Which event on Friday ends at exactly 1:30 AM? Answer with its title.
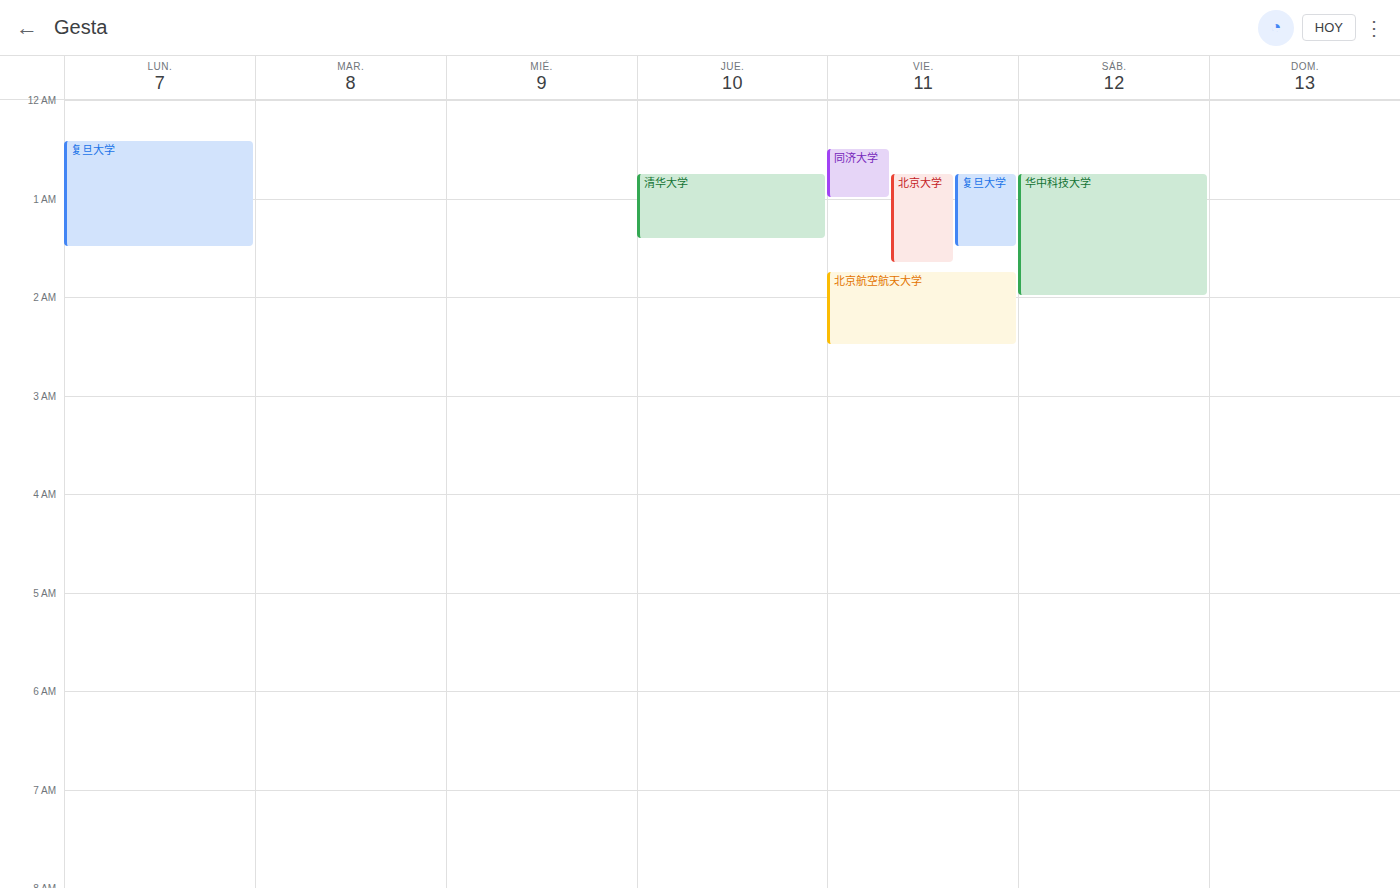
"复旦大学"